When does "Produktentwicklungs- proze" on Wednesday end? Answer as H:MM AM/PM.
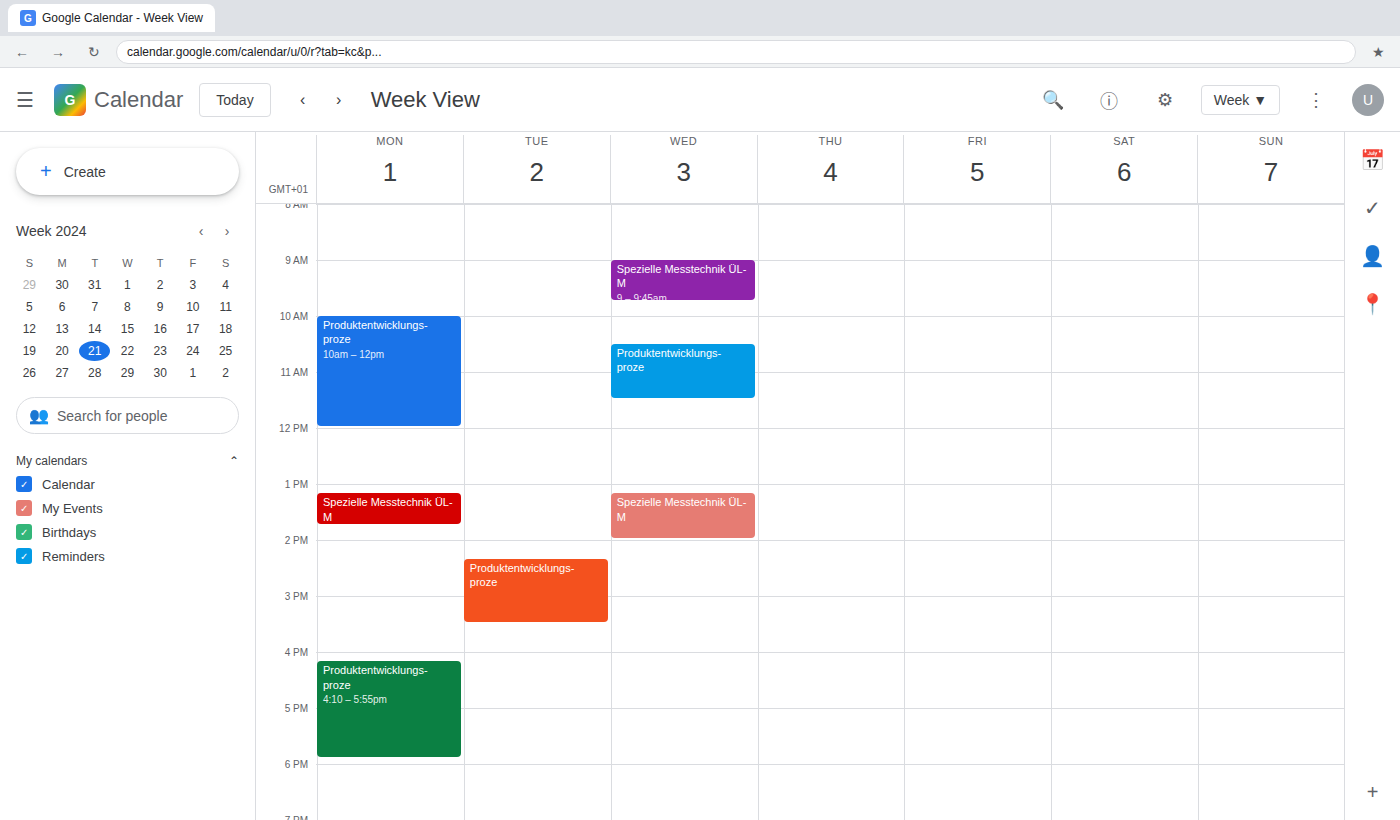
11:30 AM